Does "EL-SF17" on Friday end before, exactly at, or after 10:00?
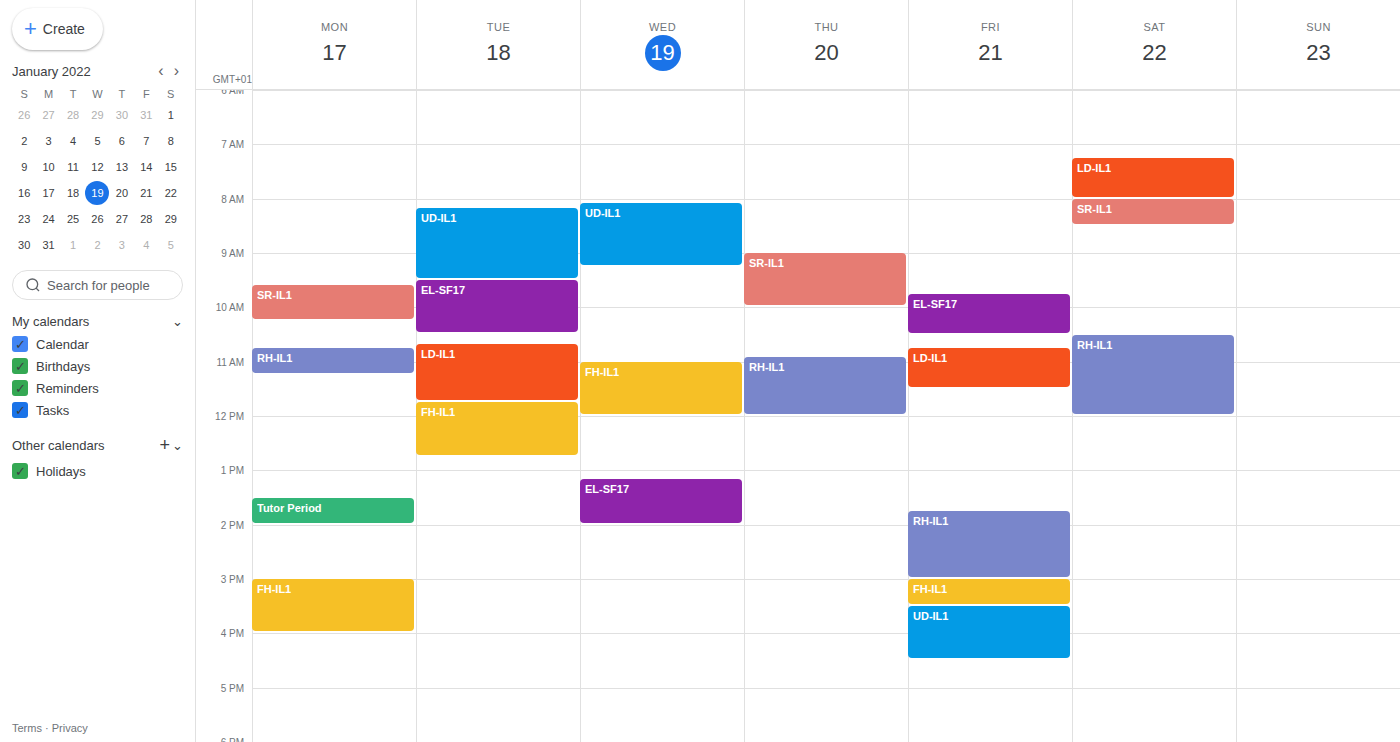
10:30 -- after 10:00, 30 minutes below the 10:00 line.